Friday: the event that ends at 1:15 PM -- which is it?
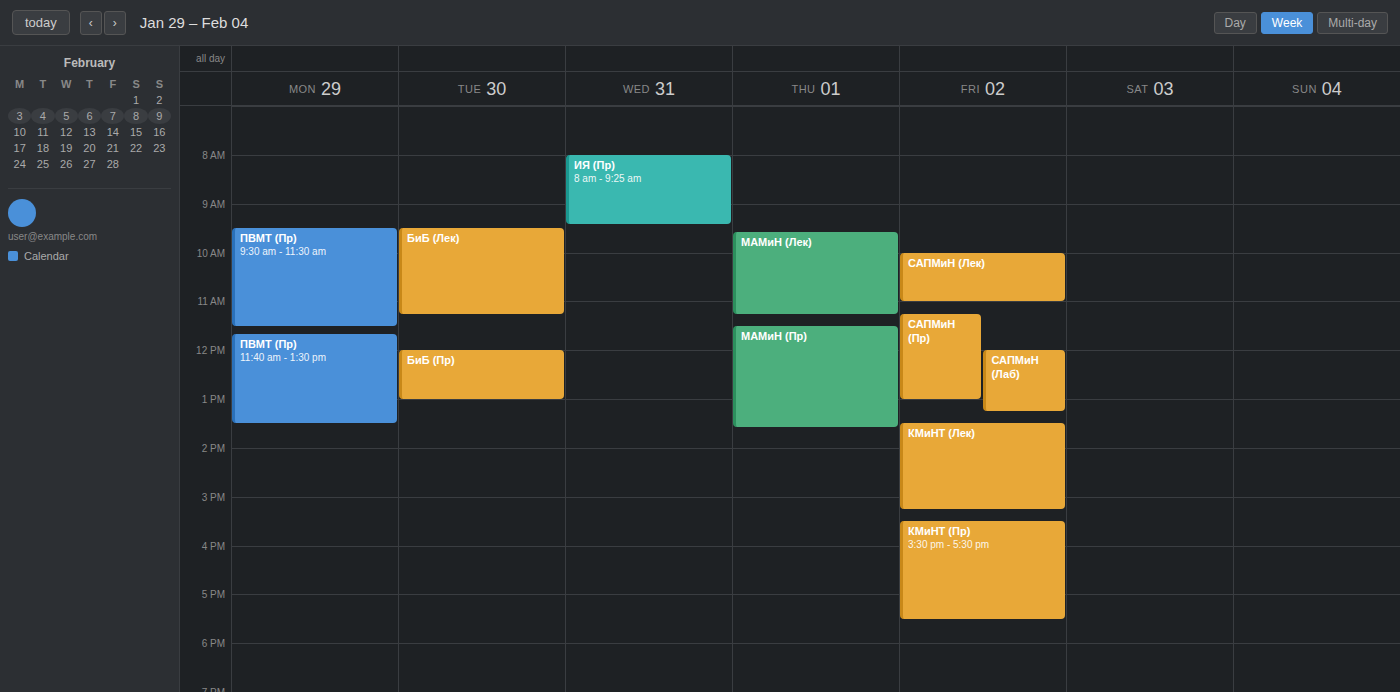
"САПМиН (Лаб)"